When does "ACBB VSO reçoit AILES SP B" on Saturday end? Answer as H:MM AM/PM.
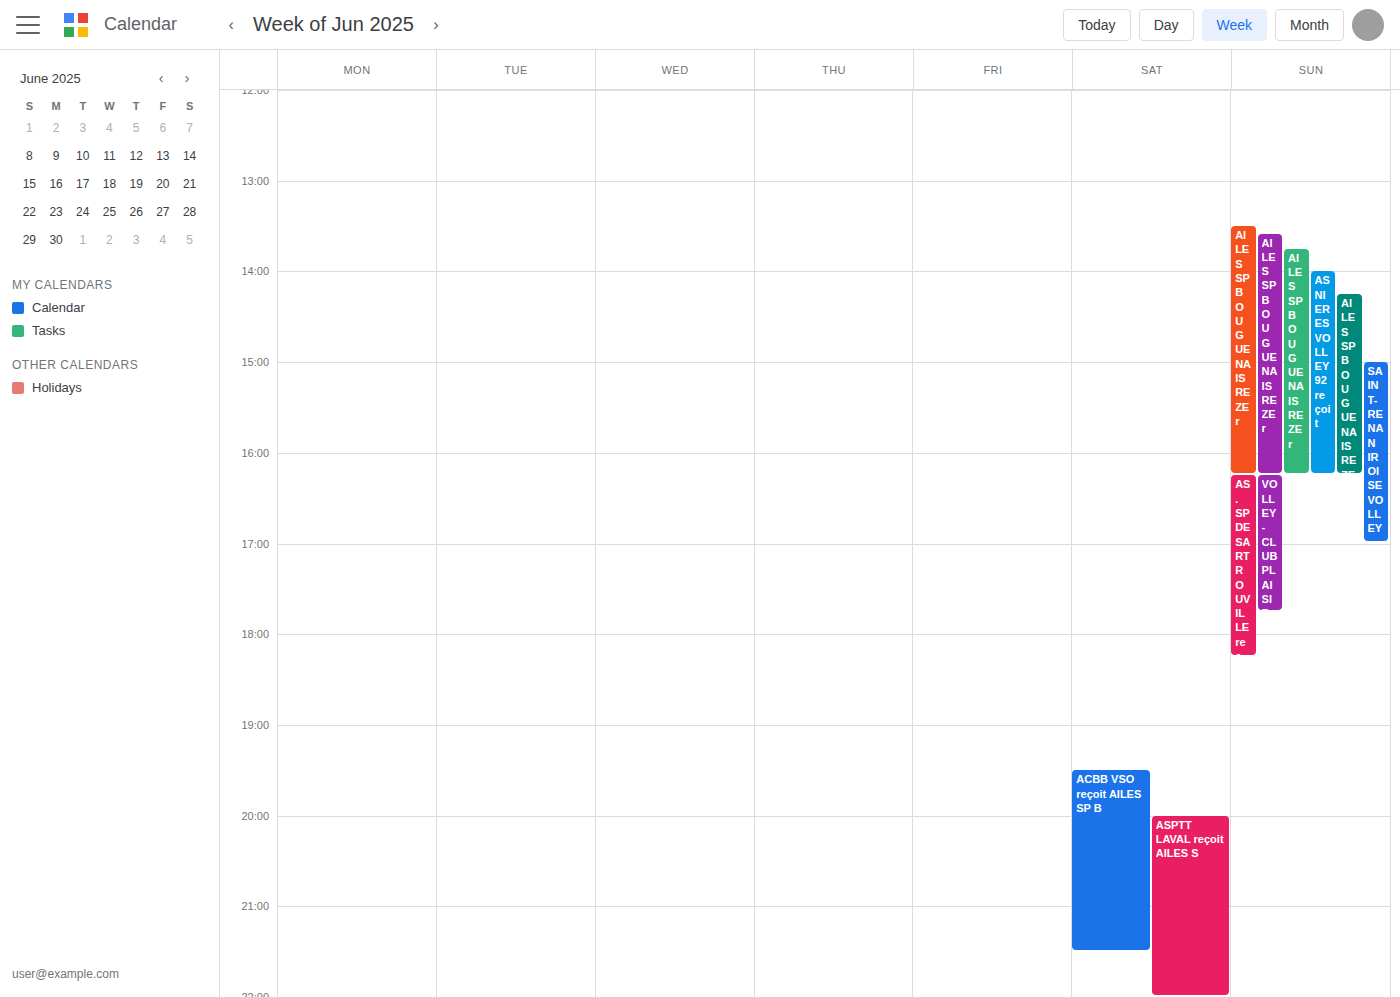
9:30 PM